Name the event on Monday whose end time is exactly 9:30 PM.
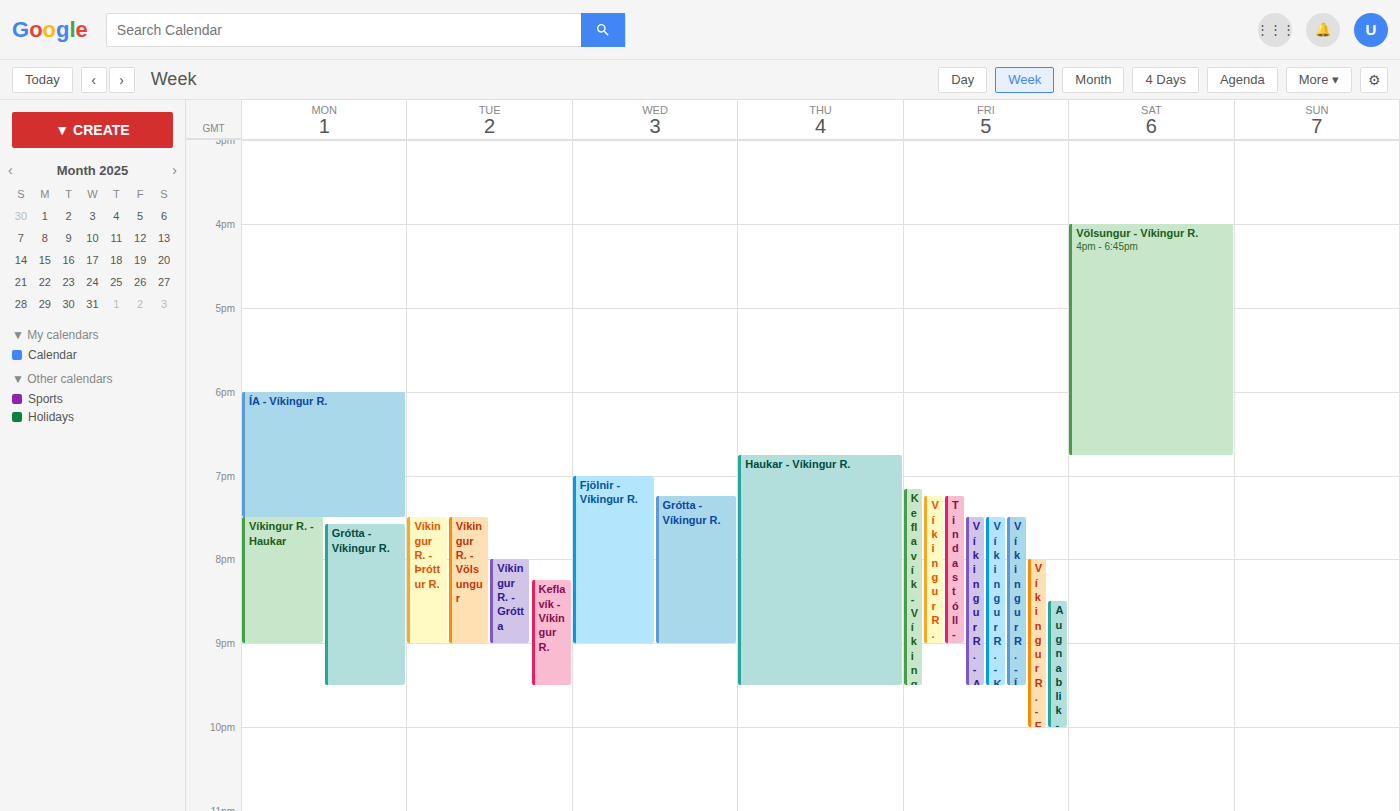
"Grótta - Víkingur R."